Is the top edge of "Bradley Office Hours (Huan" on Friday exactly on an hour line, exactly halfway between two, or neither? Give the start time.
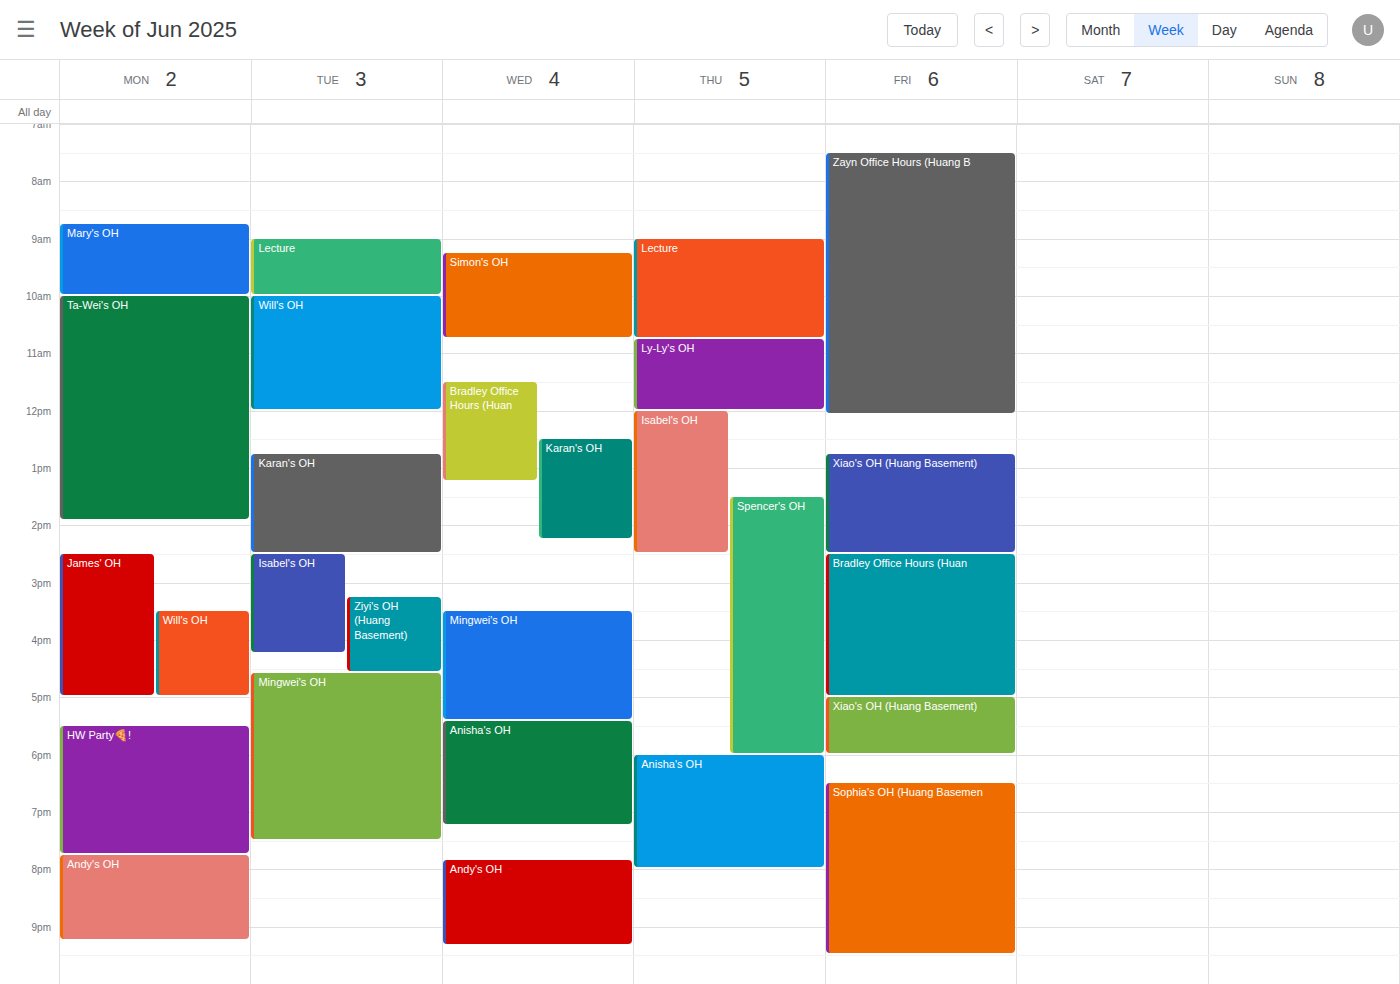
2:30 PM -- halfway between the 2 PM and 3 PM lines.